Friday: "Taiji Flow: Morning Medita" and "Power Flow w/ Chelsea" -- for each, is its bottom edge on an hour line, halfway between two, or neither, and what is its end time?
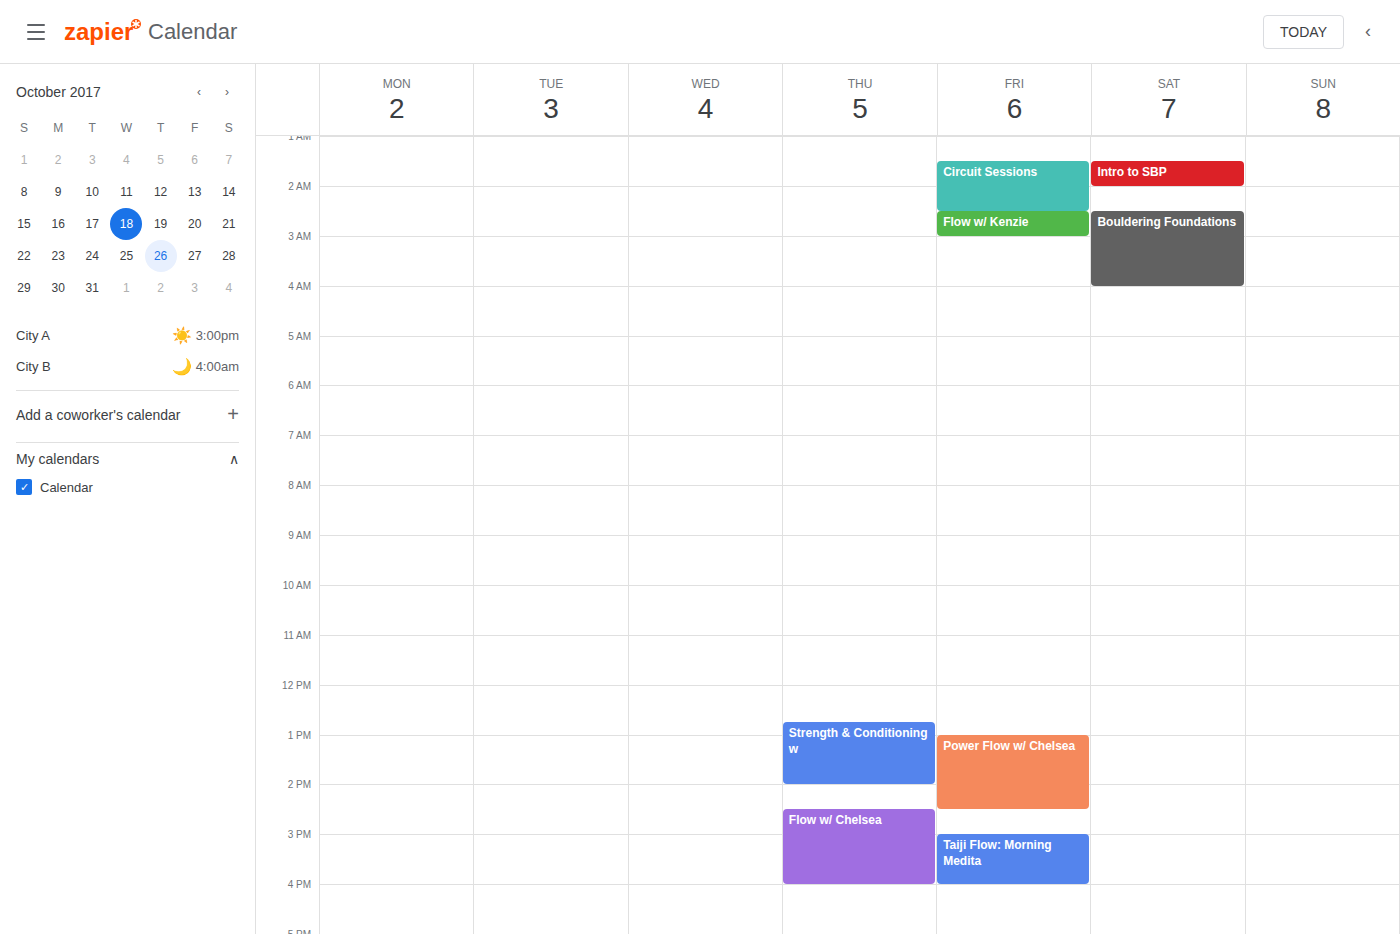
"Taiji Flow: Morning Medita": 4:00 PM, exactly on the 4 PM line. "Power Flow w/ Chelsea": 2:30 PM, halfway between the 2 PM and 3 PM lines.